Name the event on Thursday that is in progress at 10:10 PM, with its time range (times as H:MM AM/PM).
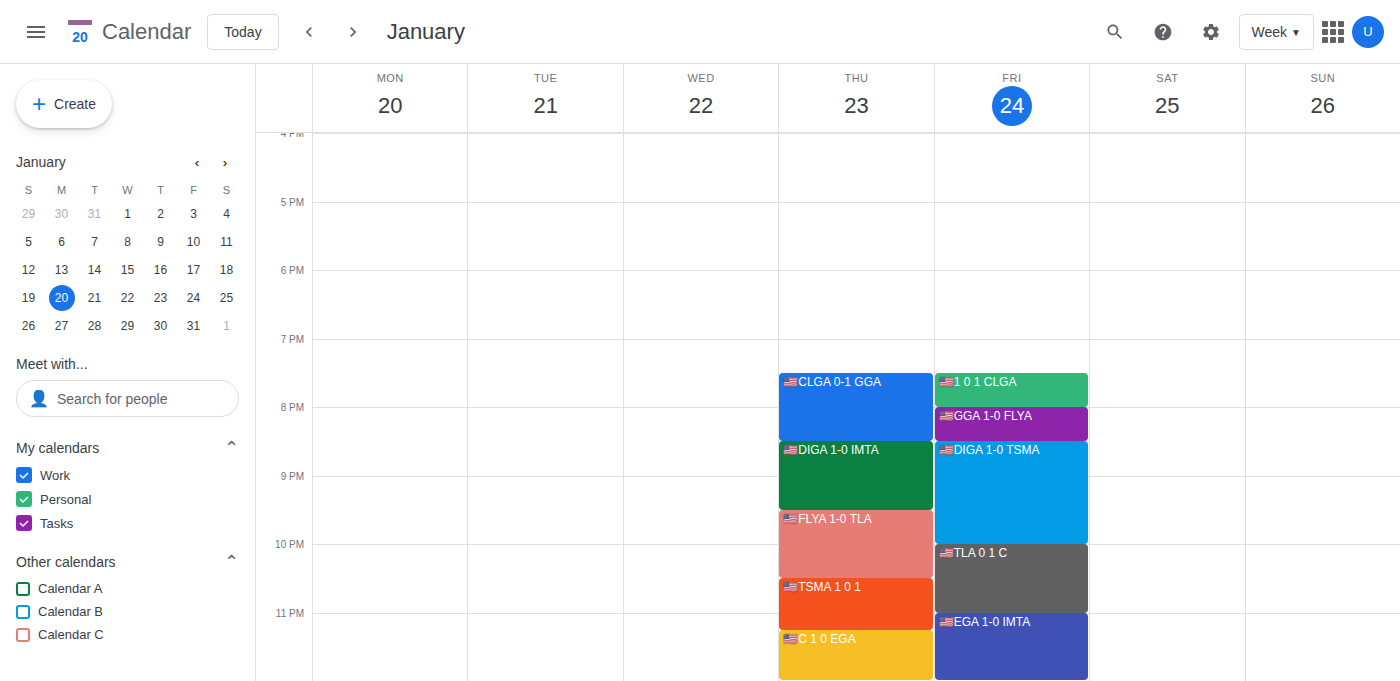
"🇺🇸FLYA 1-0 TLA", 9:30 PM to 10:30 PM